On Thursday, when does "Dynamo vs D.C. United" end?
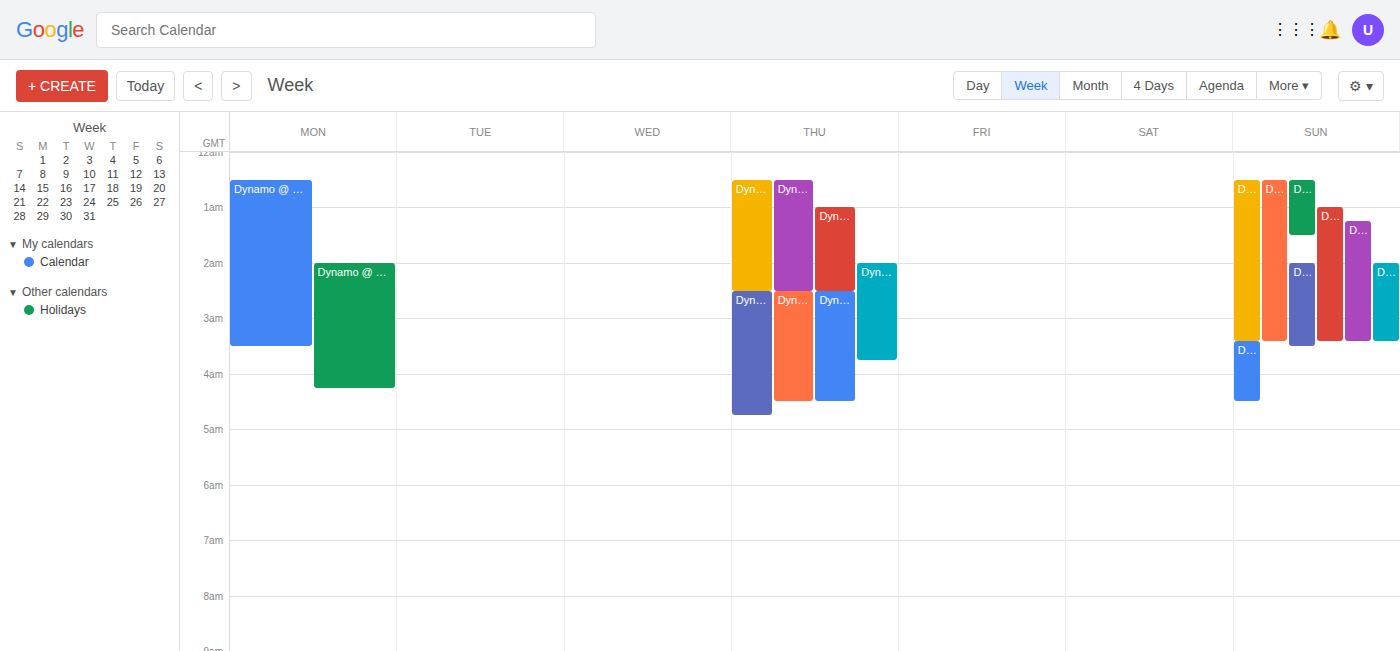
02:30